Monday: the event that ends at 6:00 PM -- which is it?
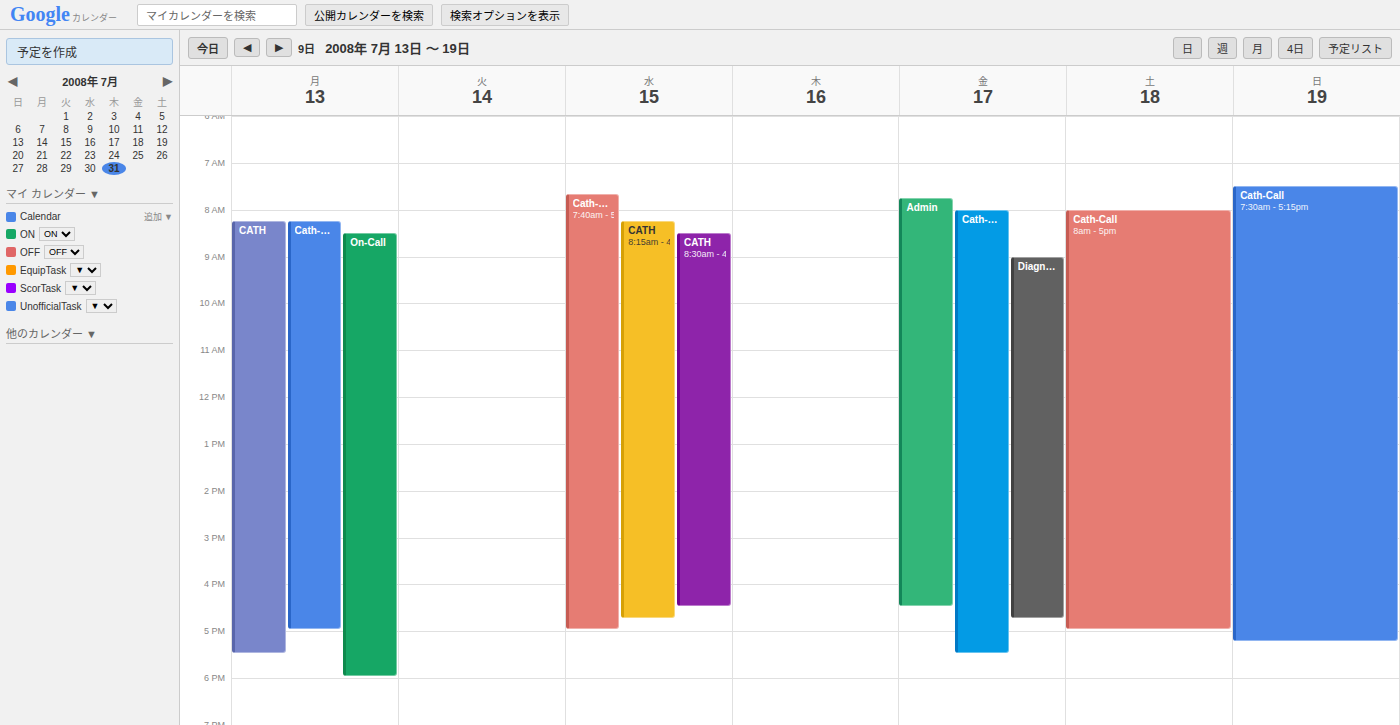
"On-Call"